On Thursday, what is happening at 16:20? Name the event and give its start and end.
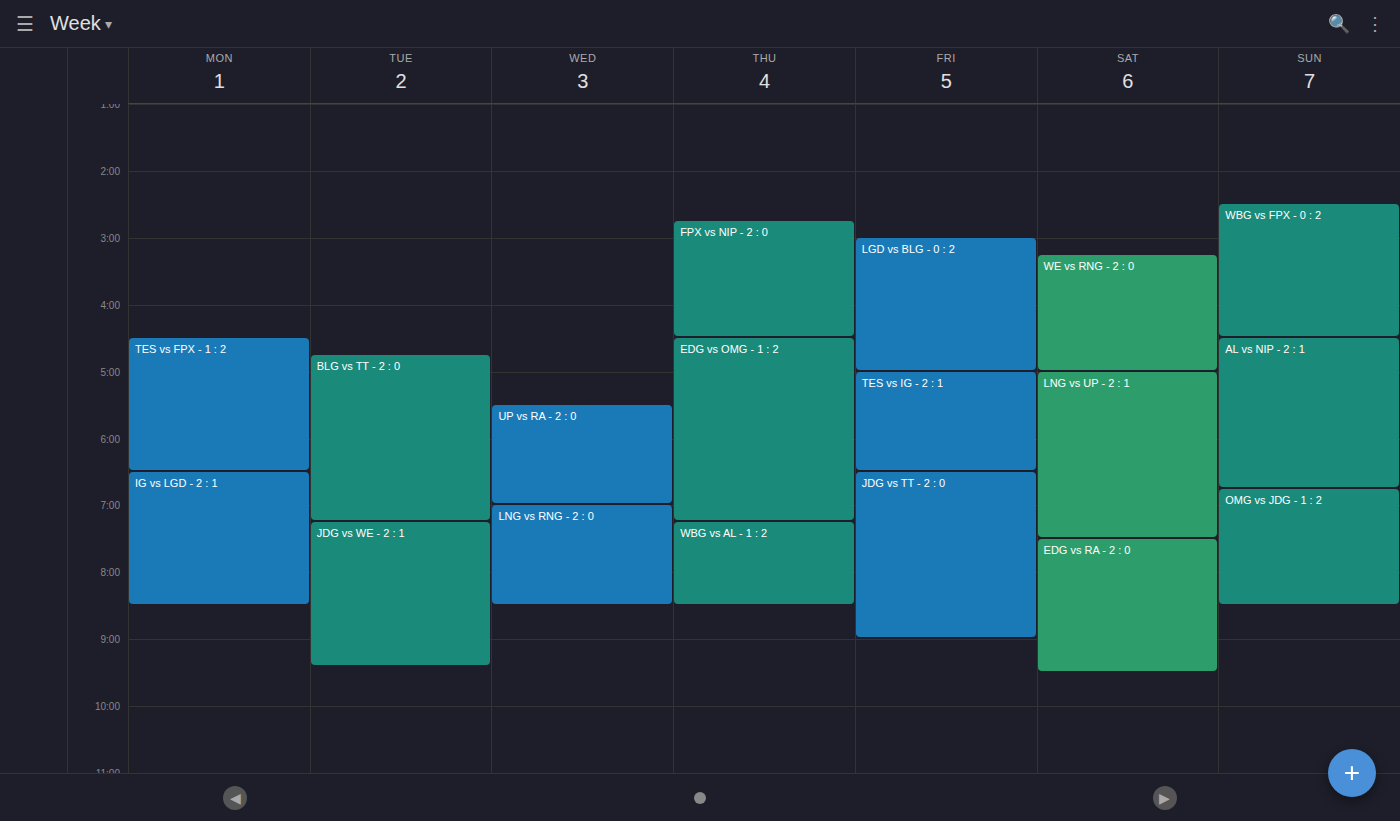
"FPX vs NIP - 2 : 0", 14:45 to 16:30